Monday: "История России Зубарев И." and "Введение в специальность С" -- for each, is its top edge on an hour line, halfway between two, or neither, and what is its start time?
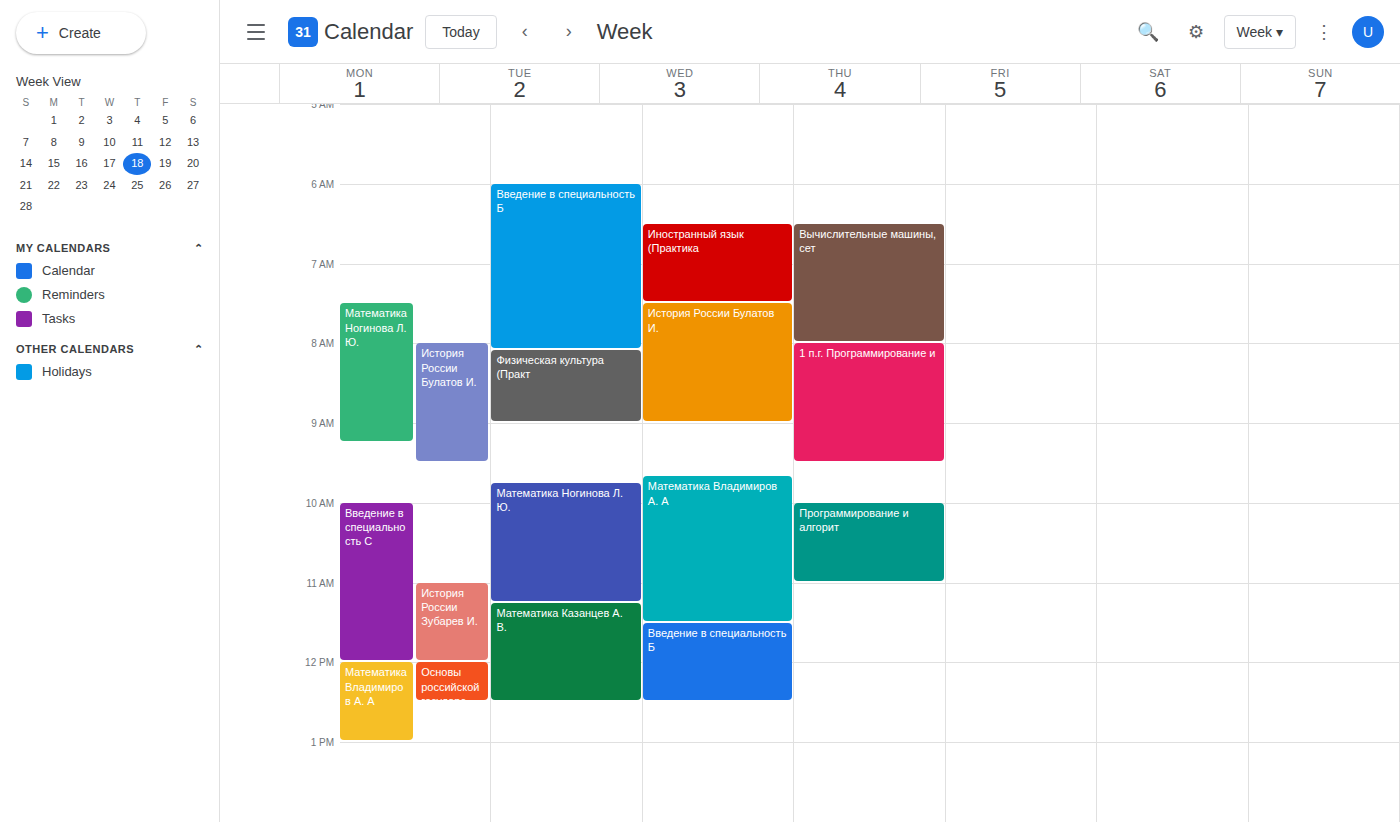
"История России Зубарев И.": 11:00 AM, exactly on the 11 AM line. "Введение в специальность С": 10:00 AM, exactly on the 10 AM line.